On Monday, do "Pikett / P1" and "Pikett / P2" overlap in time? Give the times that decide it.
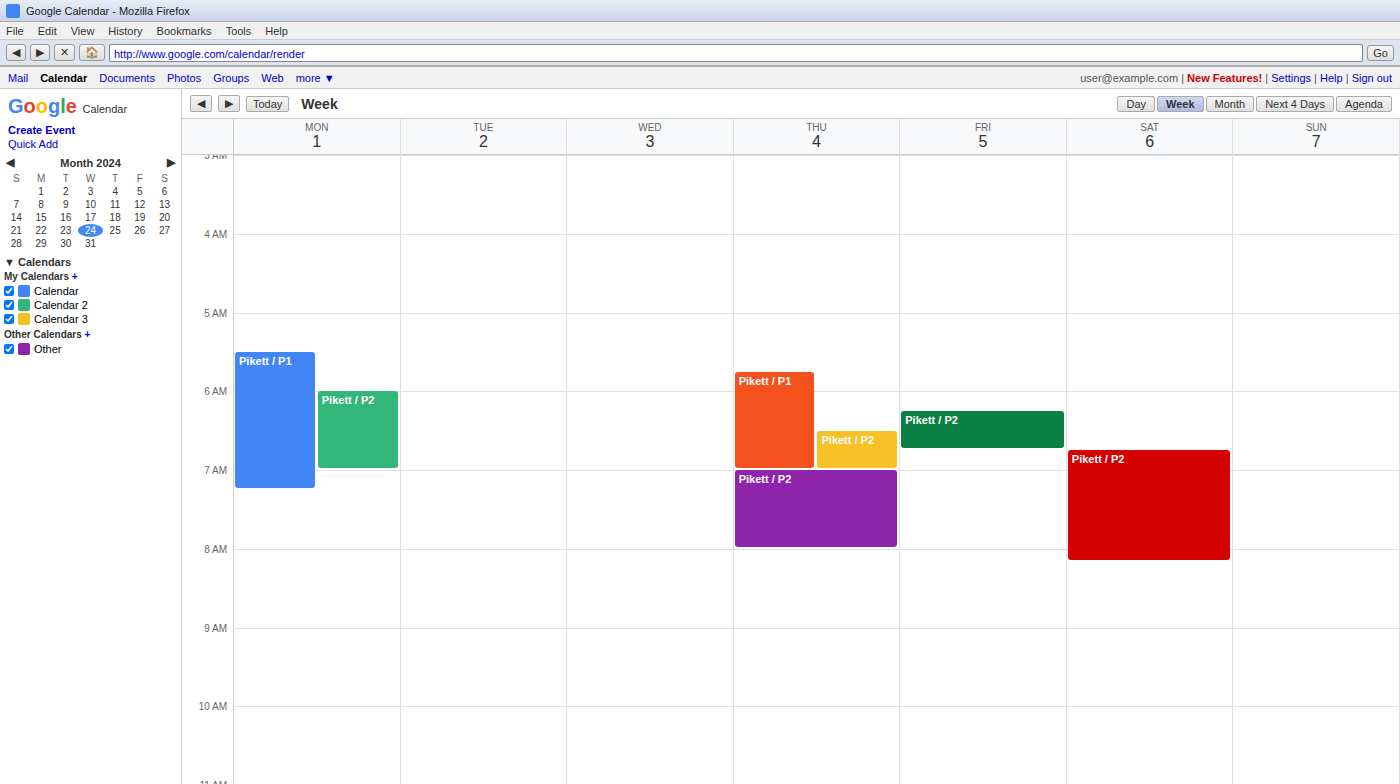
"Pikett / P2" runs 06:00 to 07:00, inside "Pikett / P1" -- they overlap.